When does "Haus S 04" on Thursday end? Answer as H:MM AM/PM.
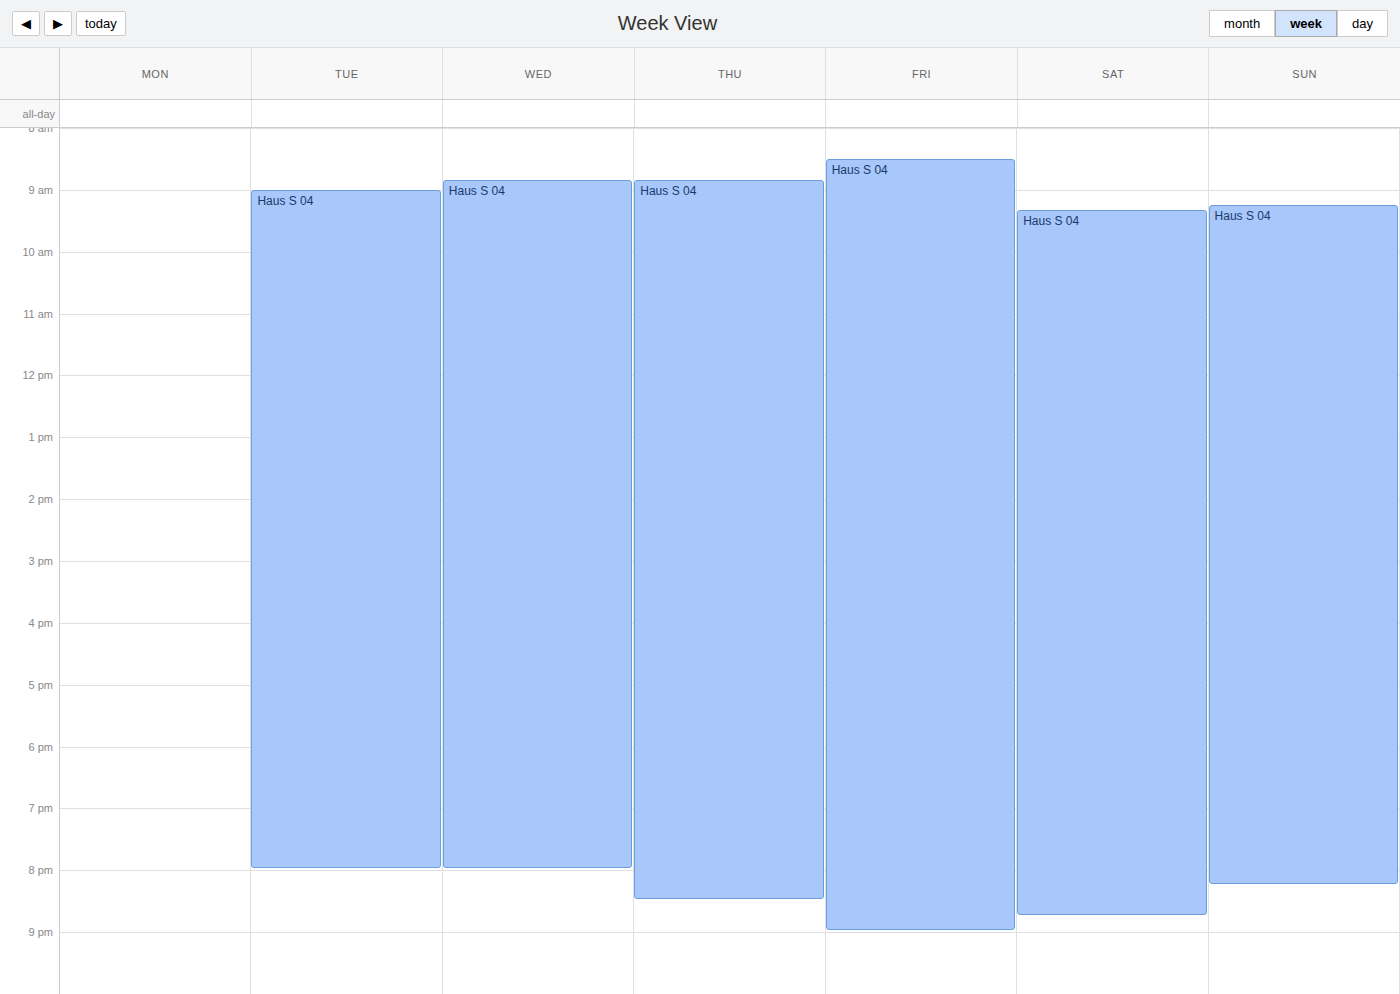
8:30 PM